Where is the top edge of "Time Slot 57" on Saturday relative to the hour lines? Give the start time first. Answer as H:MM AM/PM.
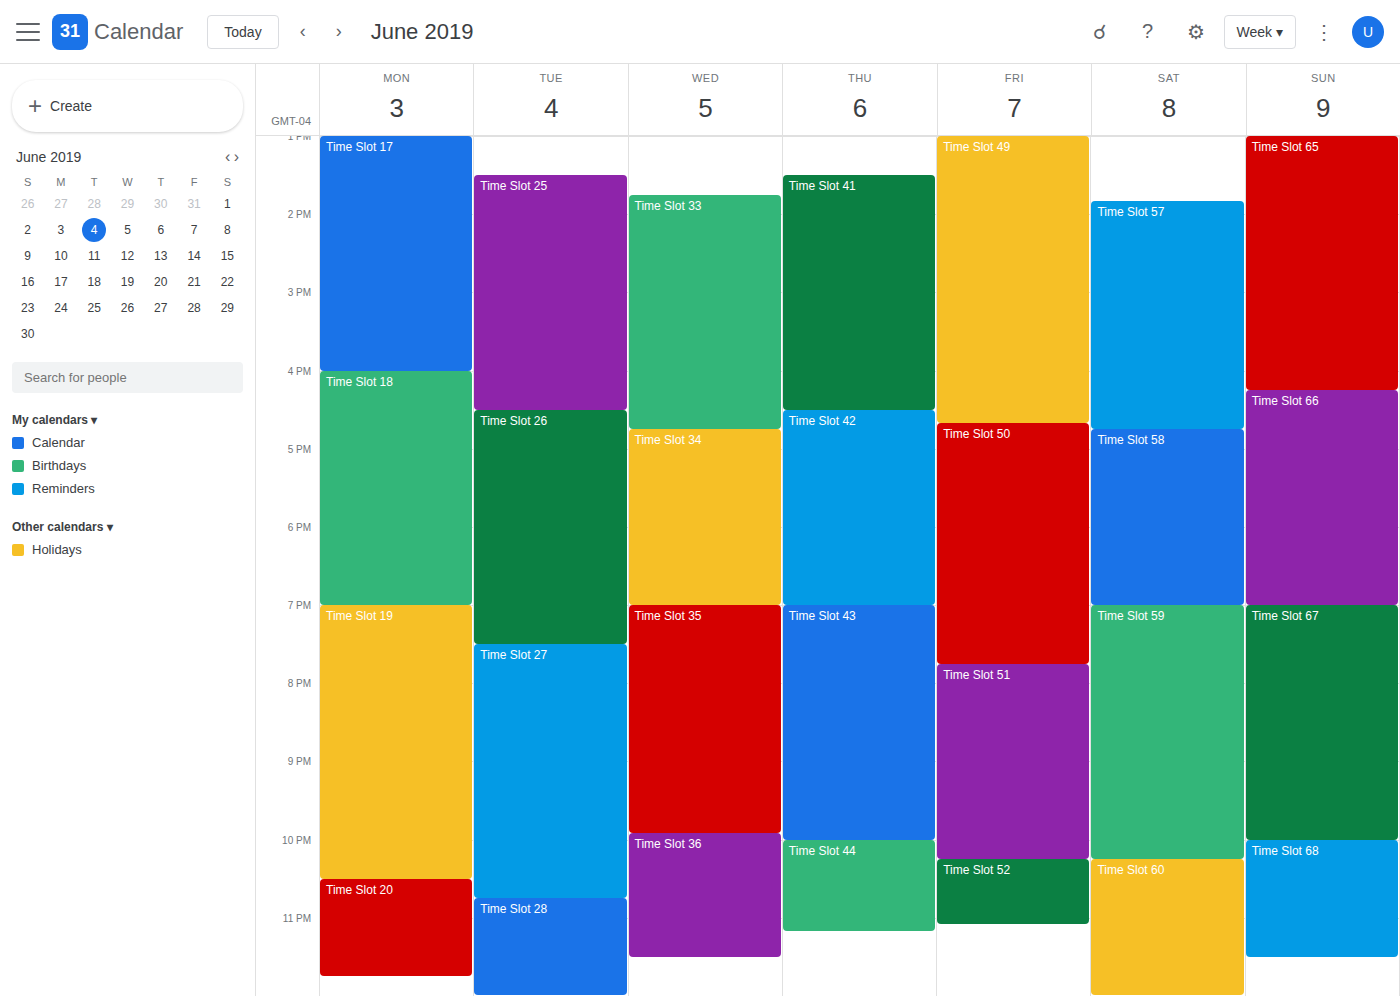
1:50 PM -- neither: 50 minutes below the 1 PM line and 10 minutes above the 2 PM line.